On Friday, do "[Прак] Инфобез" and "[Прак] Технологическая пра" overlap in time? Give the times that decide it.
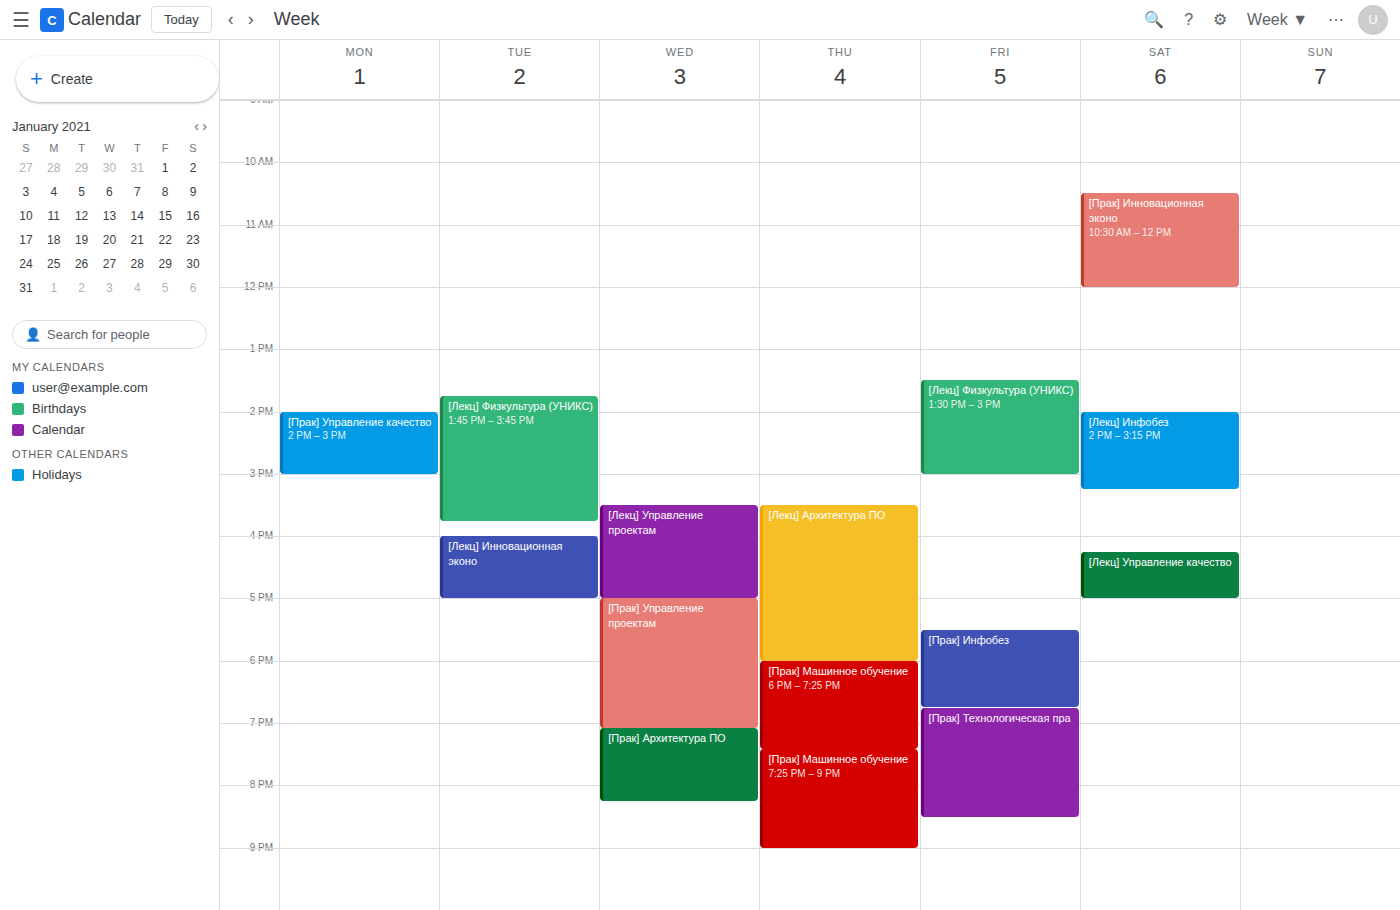
"[Прак] Инфобез" ends at 6:45 PM, exactly when "[Прак] Технологическая пра" starts -- they touch but do not overlap.